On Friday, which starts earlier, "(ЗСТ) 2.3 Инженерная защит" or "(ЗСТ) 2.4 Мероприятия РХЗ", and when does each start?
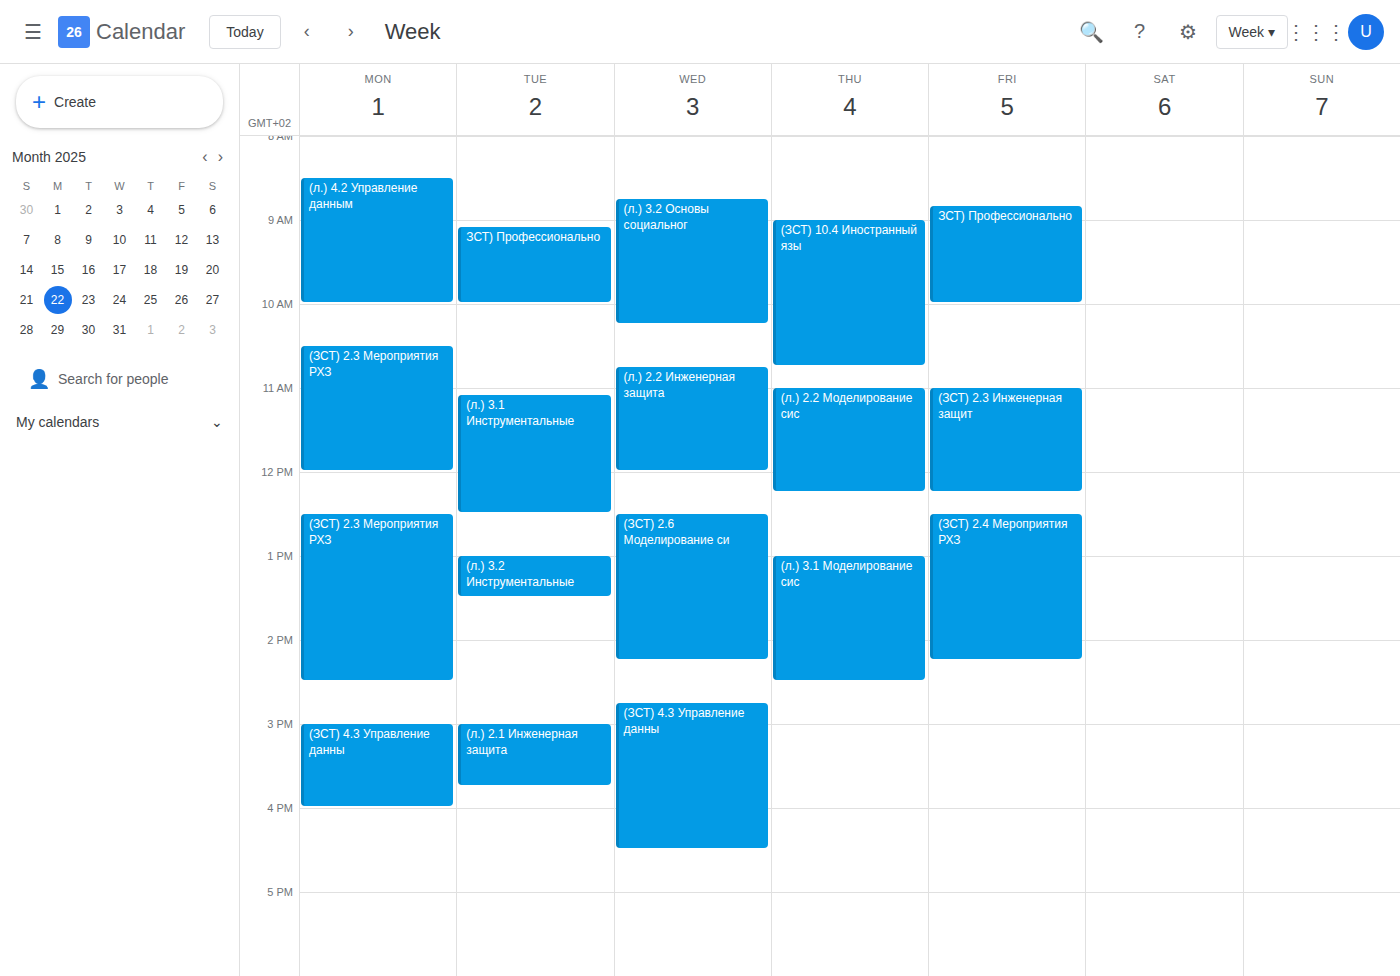
"(ЗСТ) 2.3 Инженерная защит" 11:00; "(ЗСТ) 2.4 Мероприятия РХЗ" 12:30.